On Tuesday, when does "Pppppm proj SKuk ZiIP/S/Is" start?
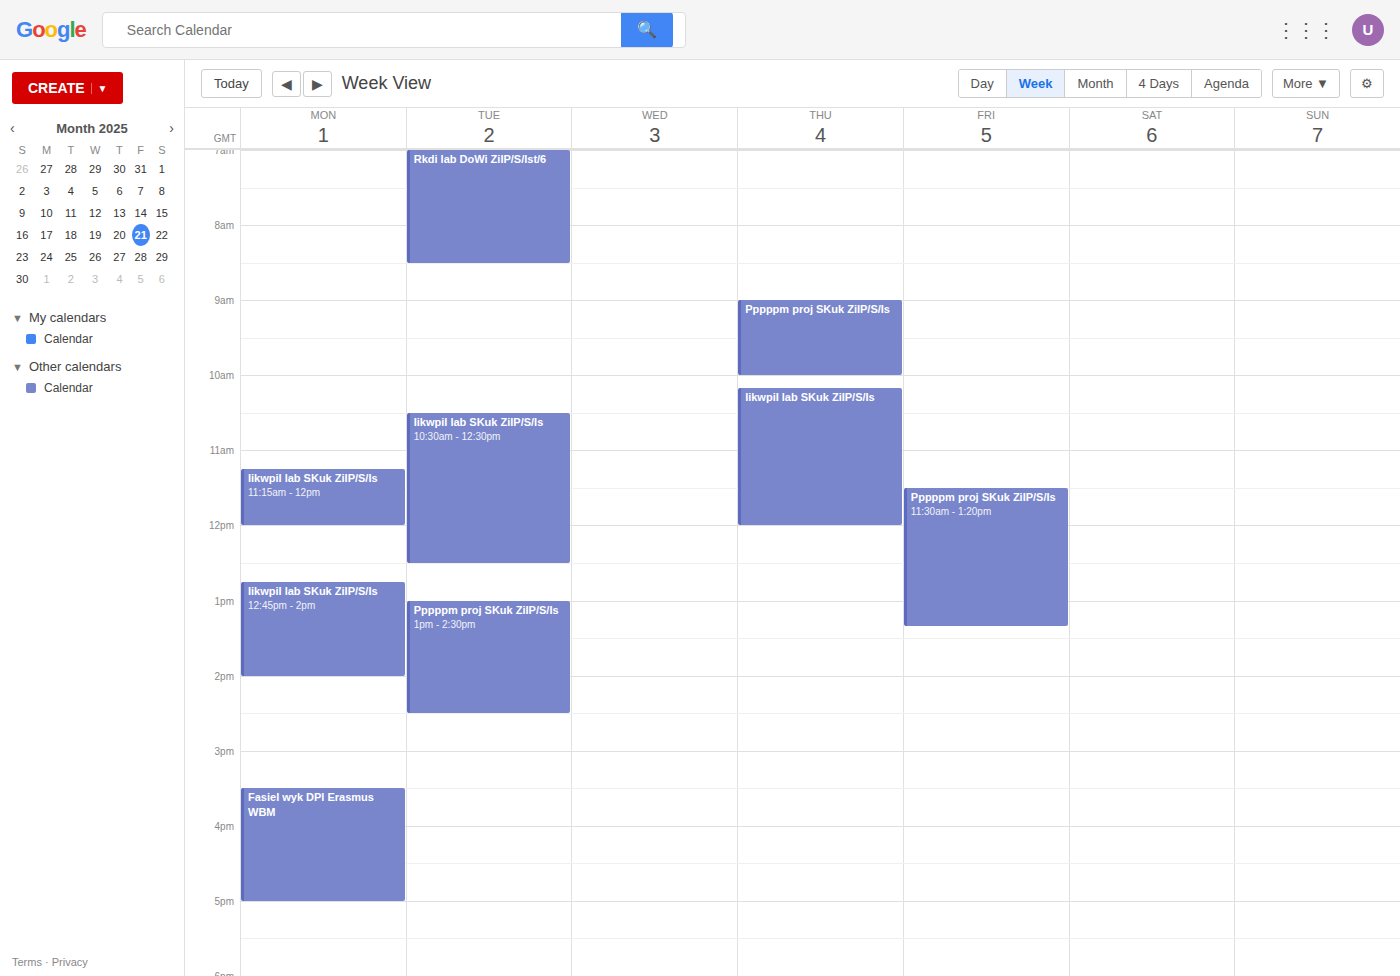
1:00 PM